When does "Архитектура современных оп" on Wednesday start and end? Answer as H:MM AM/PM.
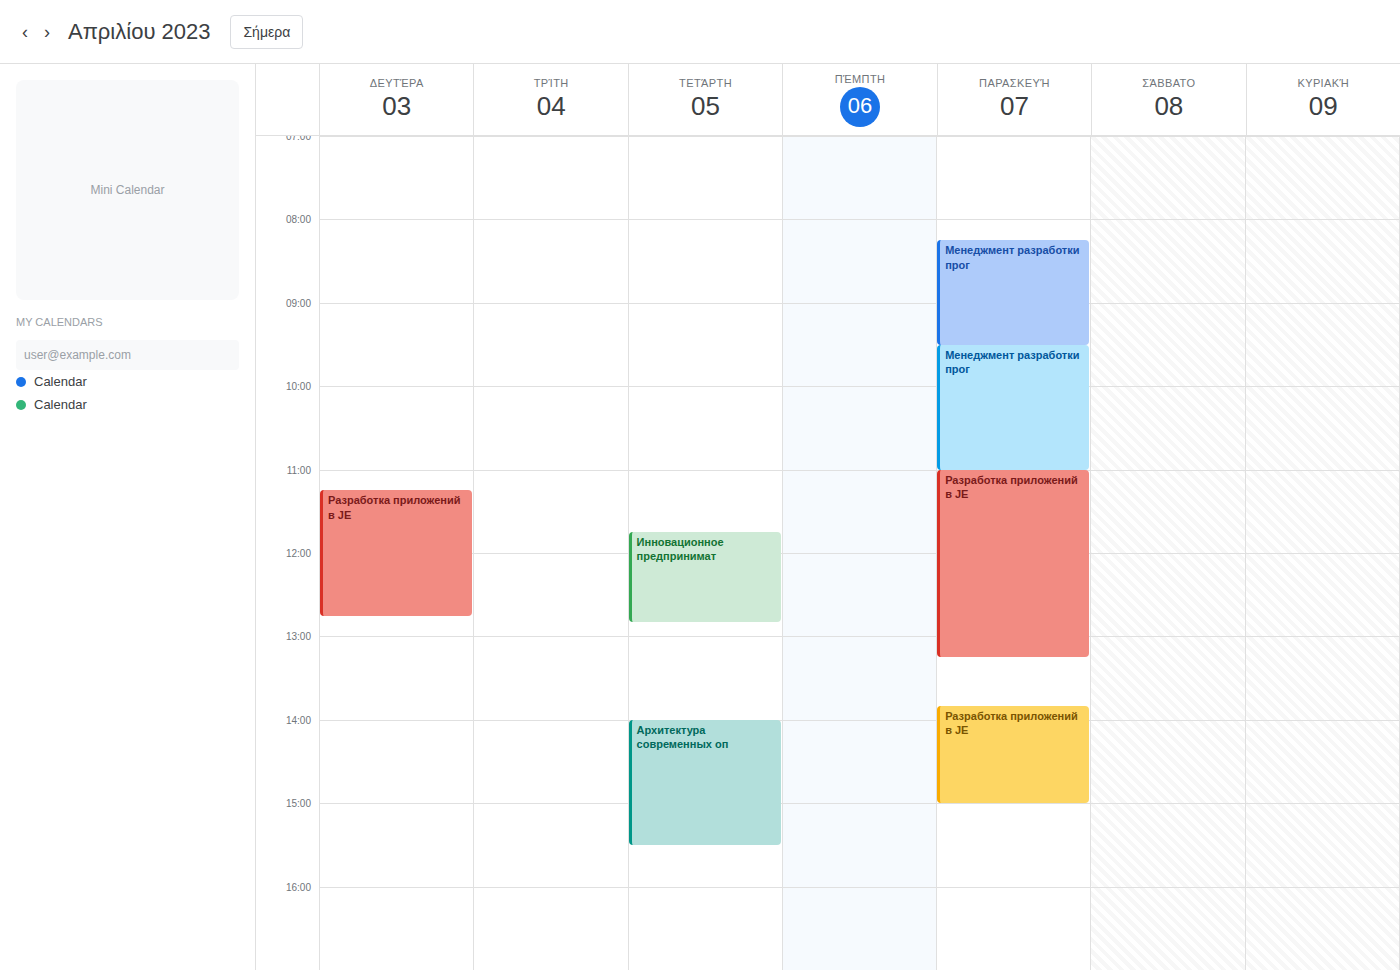
2:00 PM to 3:30 PM